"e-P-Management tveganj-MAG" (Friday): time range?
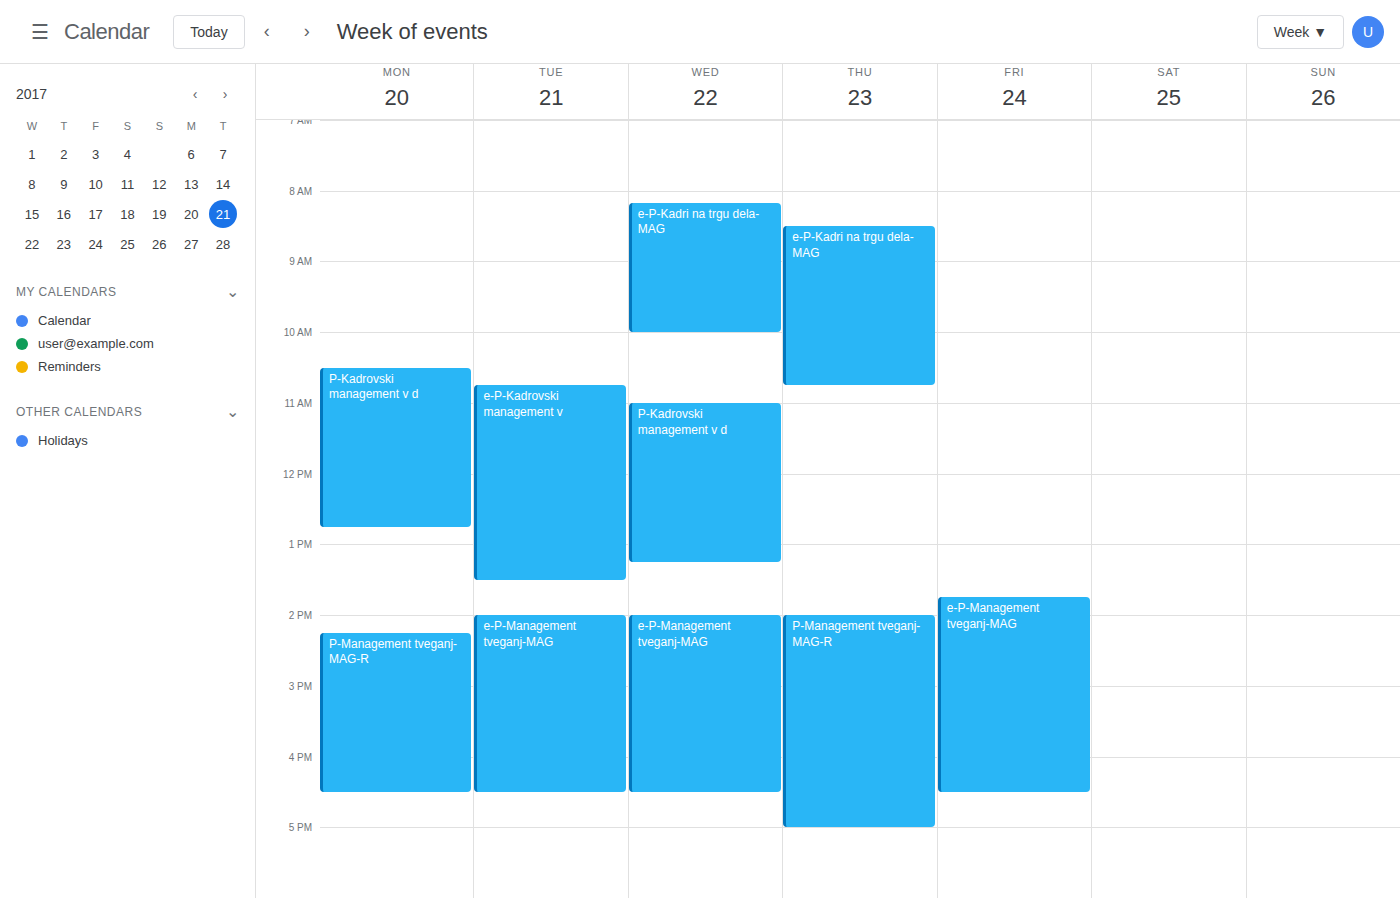
1:45 PM to 4:30 PM